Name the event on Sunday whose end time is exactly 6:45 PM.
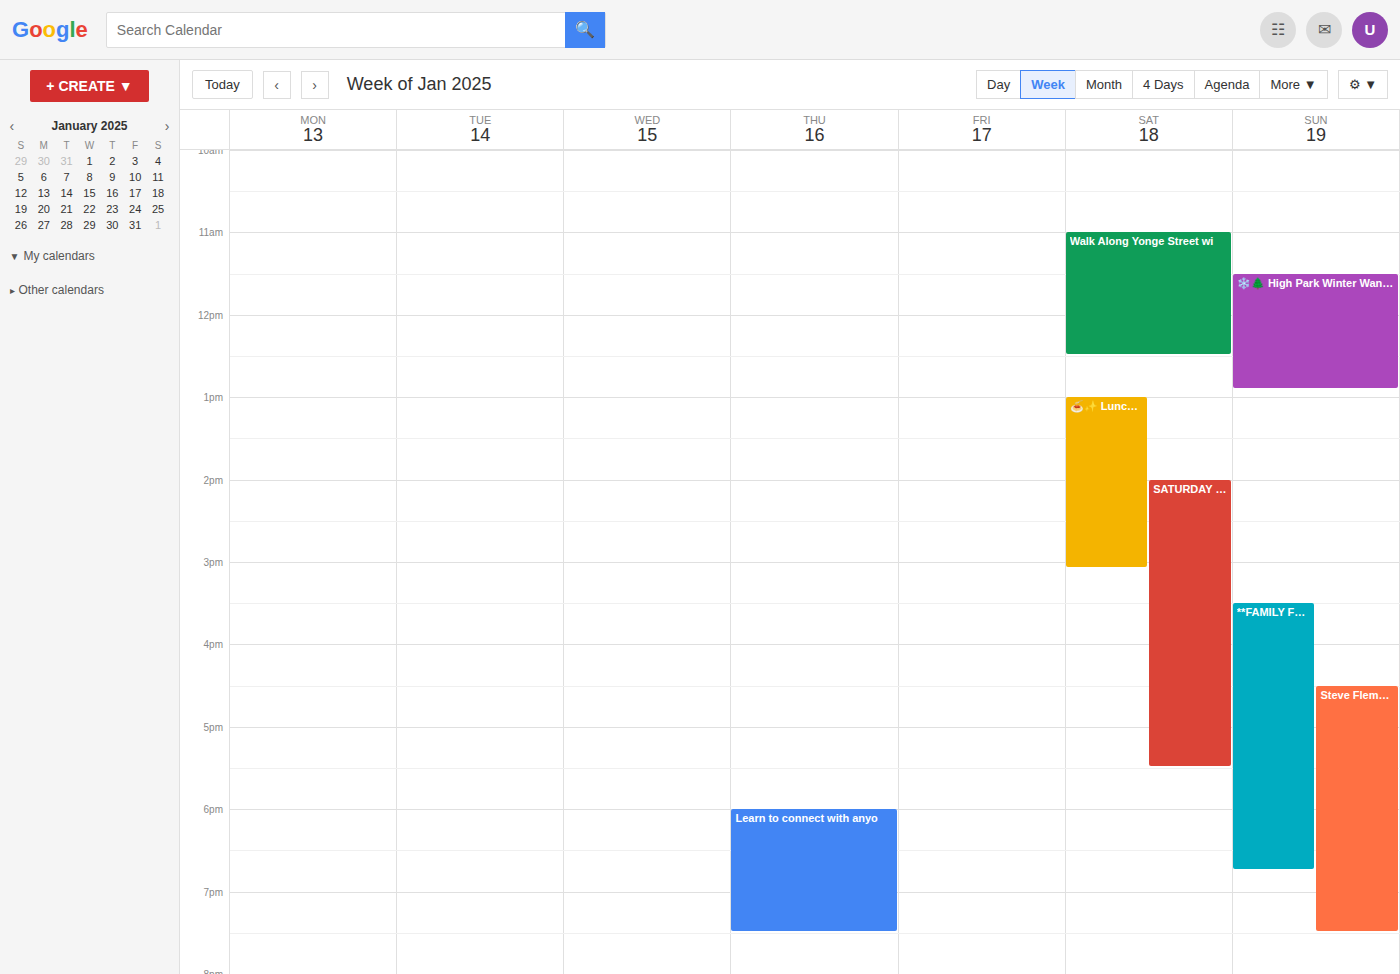
"**FAMILY FEUD** (The Best"